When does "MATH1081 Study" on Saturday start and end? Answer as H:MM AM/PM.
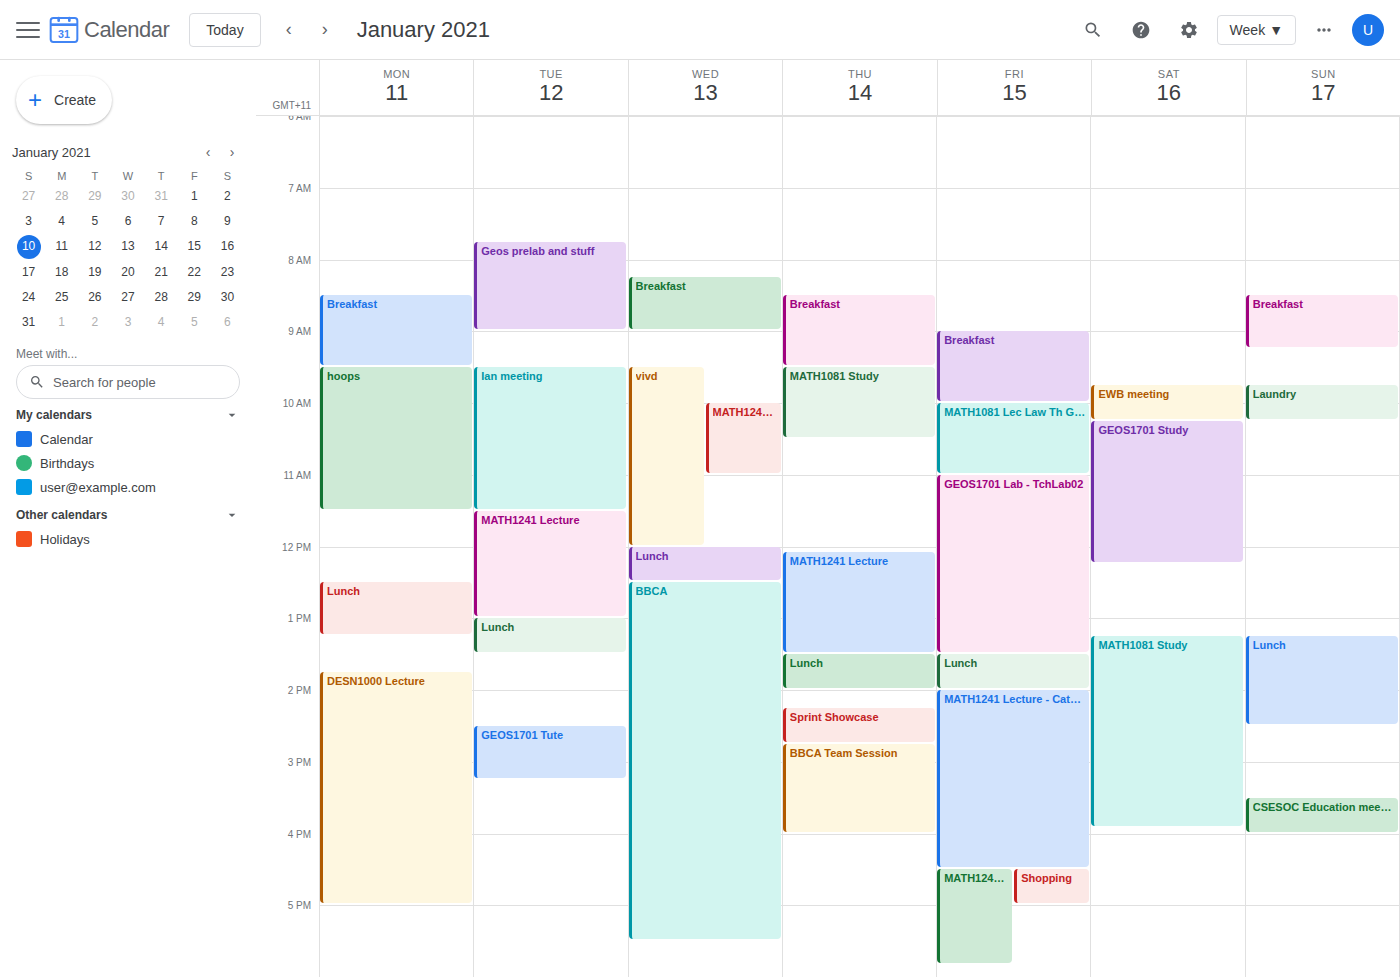
1:15 PM to 3:55 PM